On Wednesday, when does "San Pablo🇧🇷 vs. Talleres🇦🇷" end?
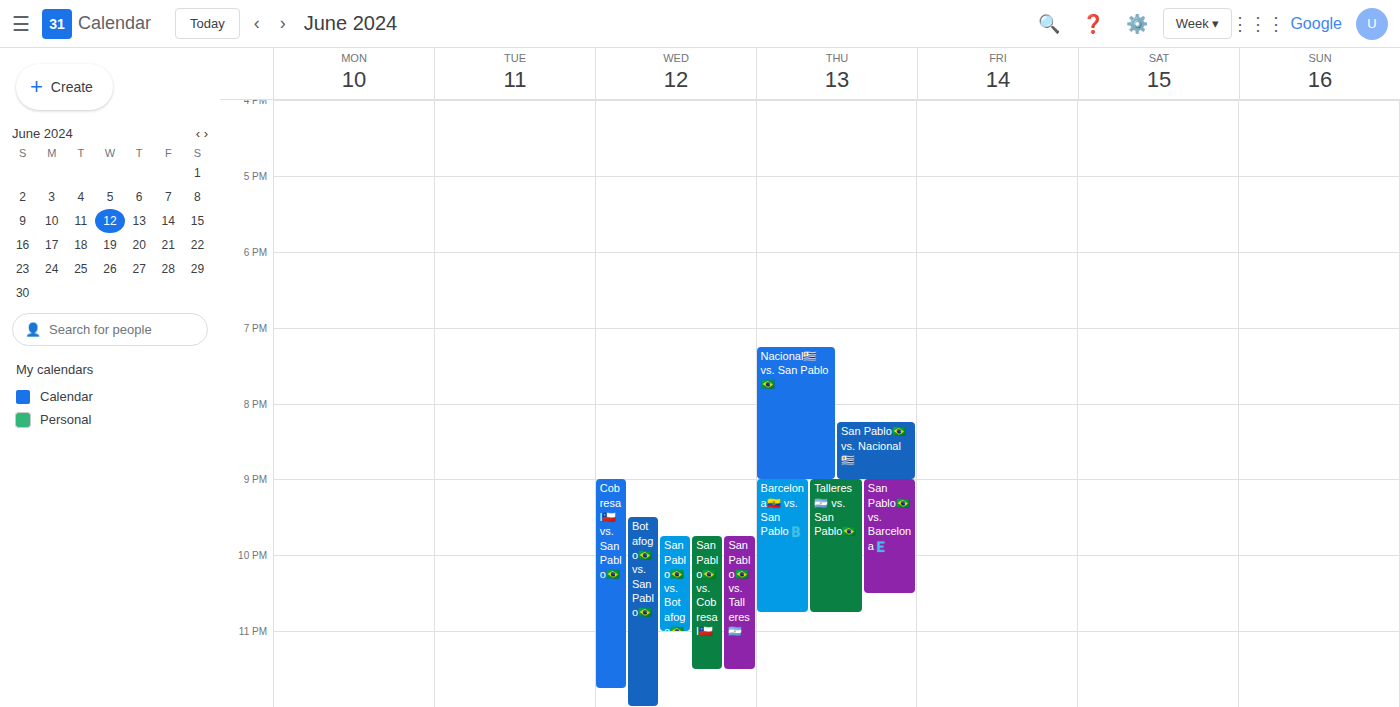
11:30 PM